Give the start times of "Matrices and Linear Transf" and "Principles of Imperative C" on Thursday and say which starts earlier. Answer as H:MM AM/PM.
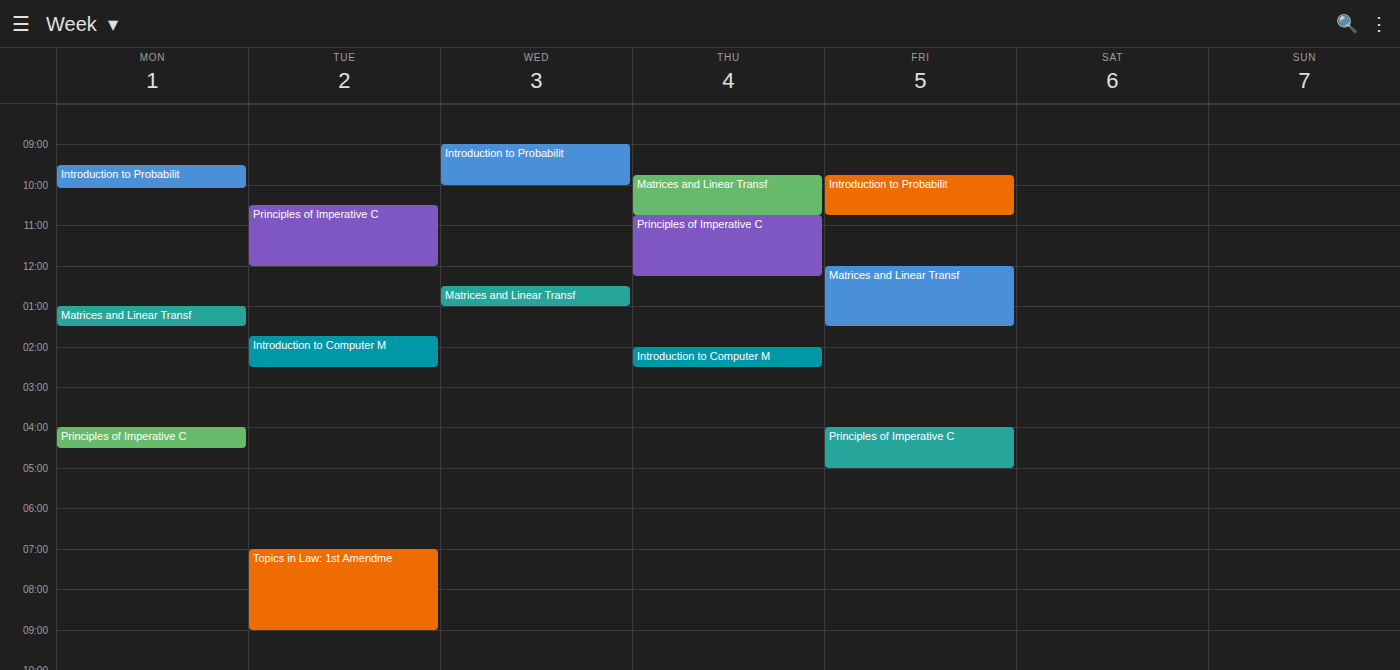
"Matrices and Linear Transf" 9:45 AM; "Principles of Imperative C" 10:45 AM.